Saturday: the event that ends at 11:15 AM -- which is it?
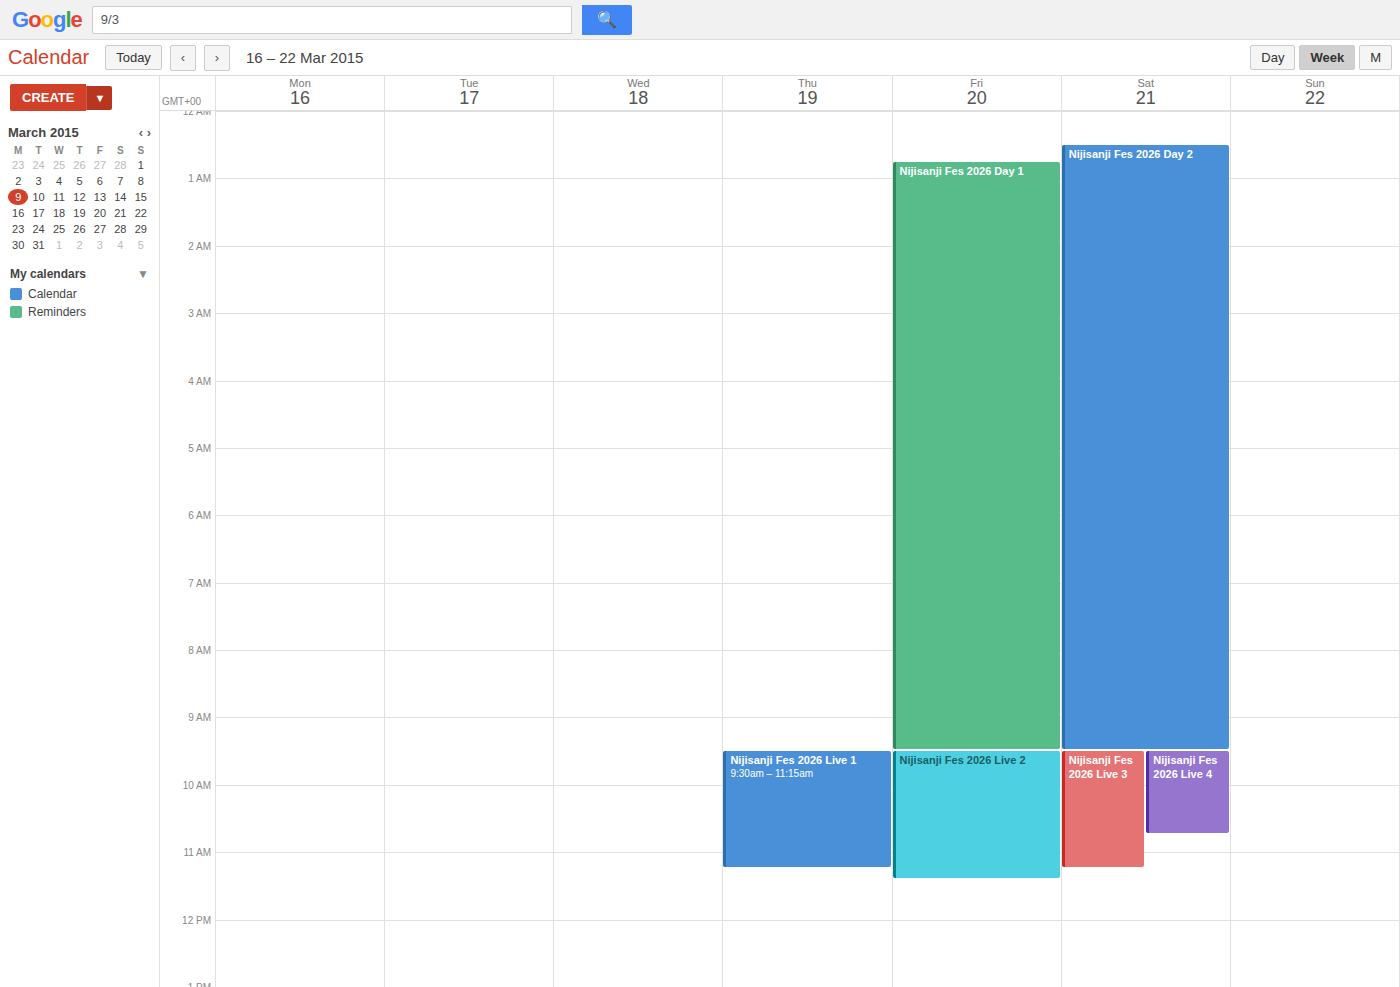
"Nijisanji Fes 2026 Live 3"